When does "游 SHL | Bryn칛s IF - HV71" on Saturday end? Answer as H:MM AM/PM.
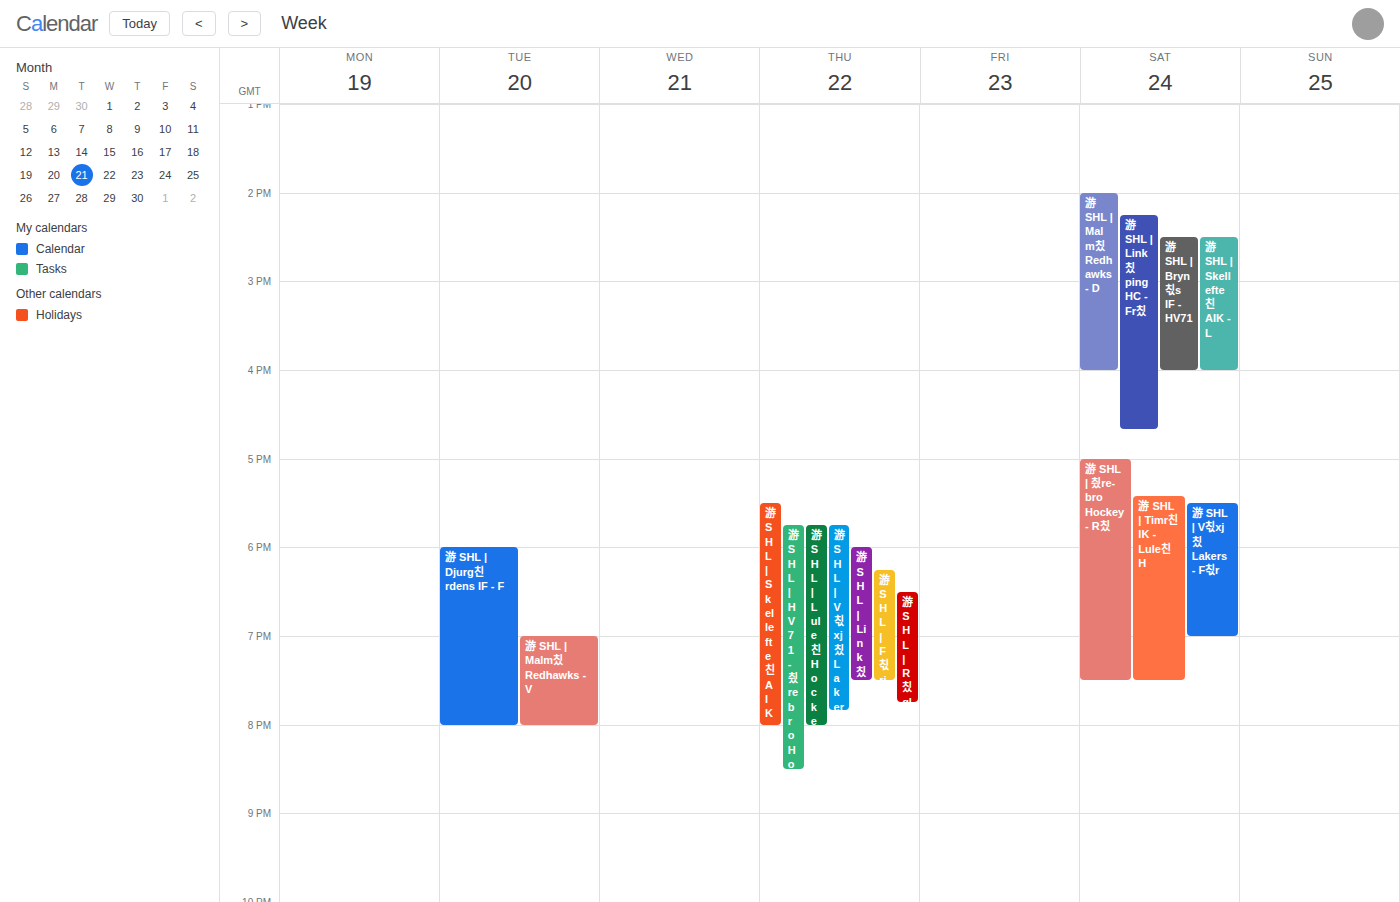
4:00 PM